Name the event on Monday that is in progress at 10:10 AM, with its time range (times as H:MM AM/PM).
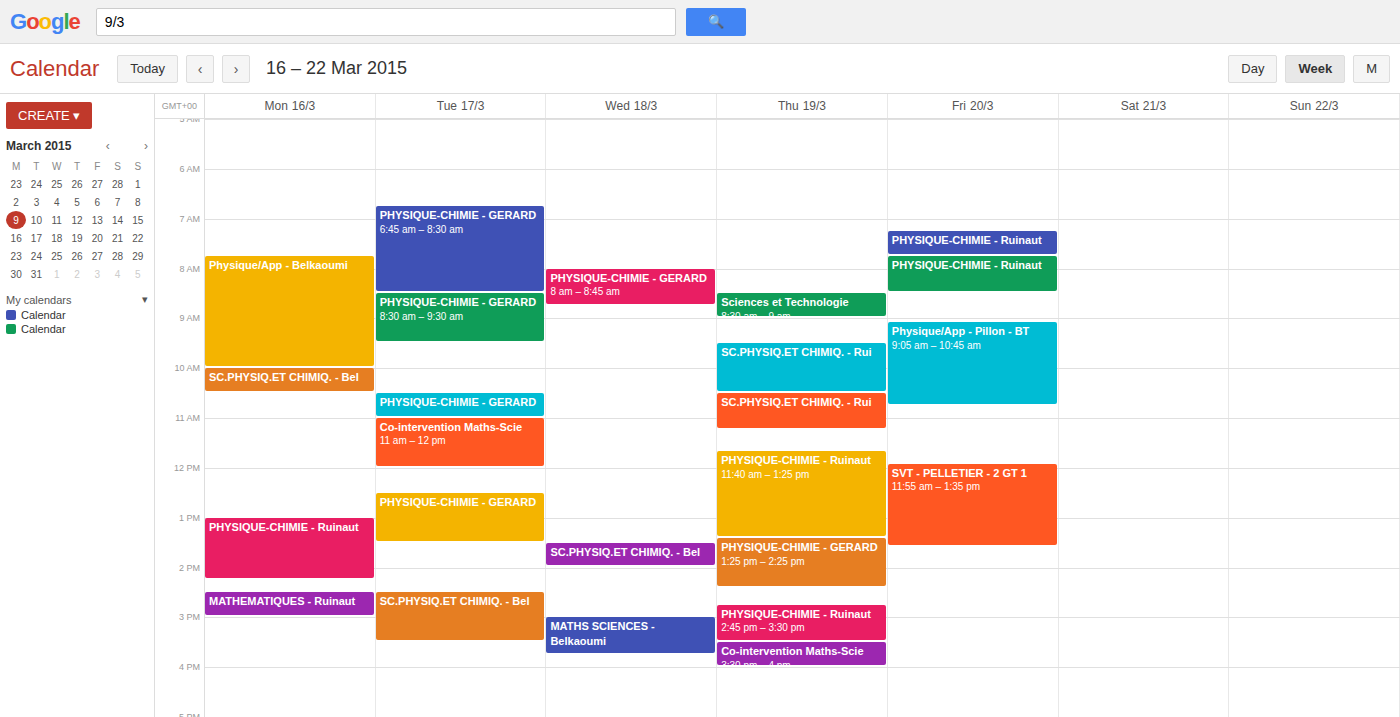
"SC.PHYSIQ.ET CHIMIQ. - Bel", 10:00 AM to 10:30 AM